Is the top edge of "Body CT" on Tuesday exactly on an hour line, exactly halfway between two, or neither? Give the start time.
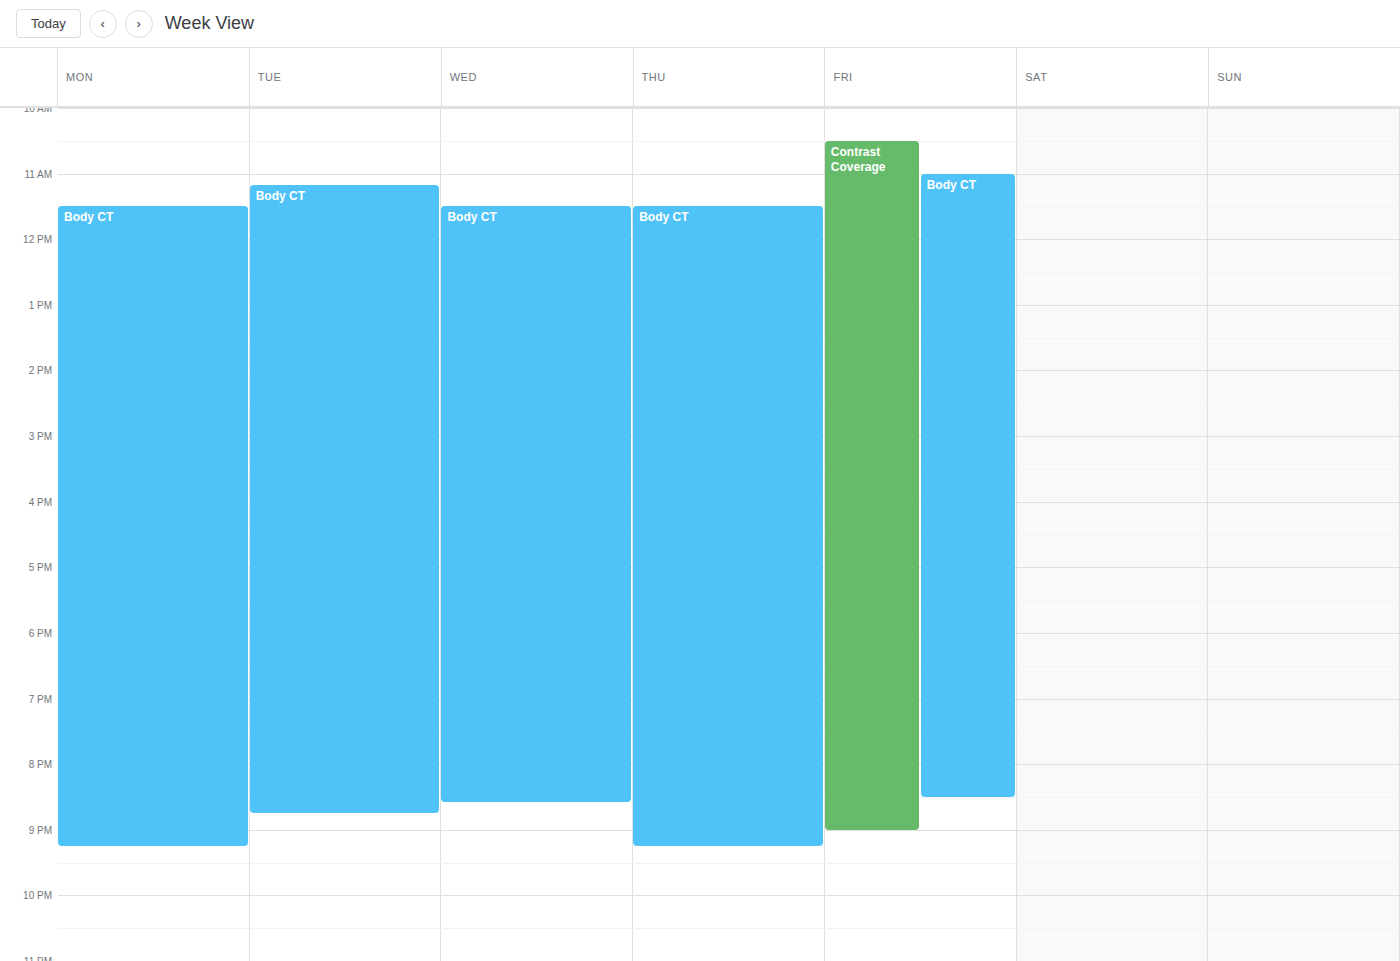
11:10 AM -- neither: 10 minutes below the 11 AM line and 50 minutes above the 12 PM line.